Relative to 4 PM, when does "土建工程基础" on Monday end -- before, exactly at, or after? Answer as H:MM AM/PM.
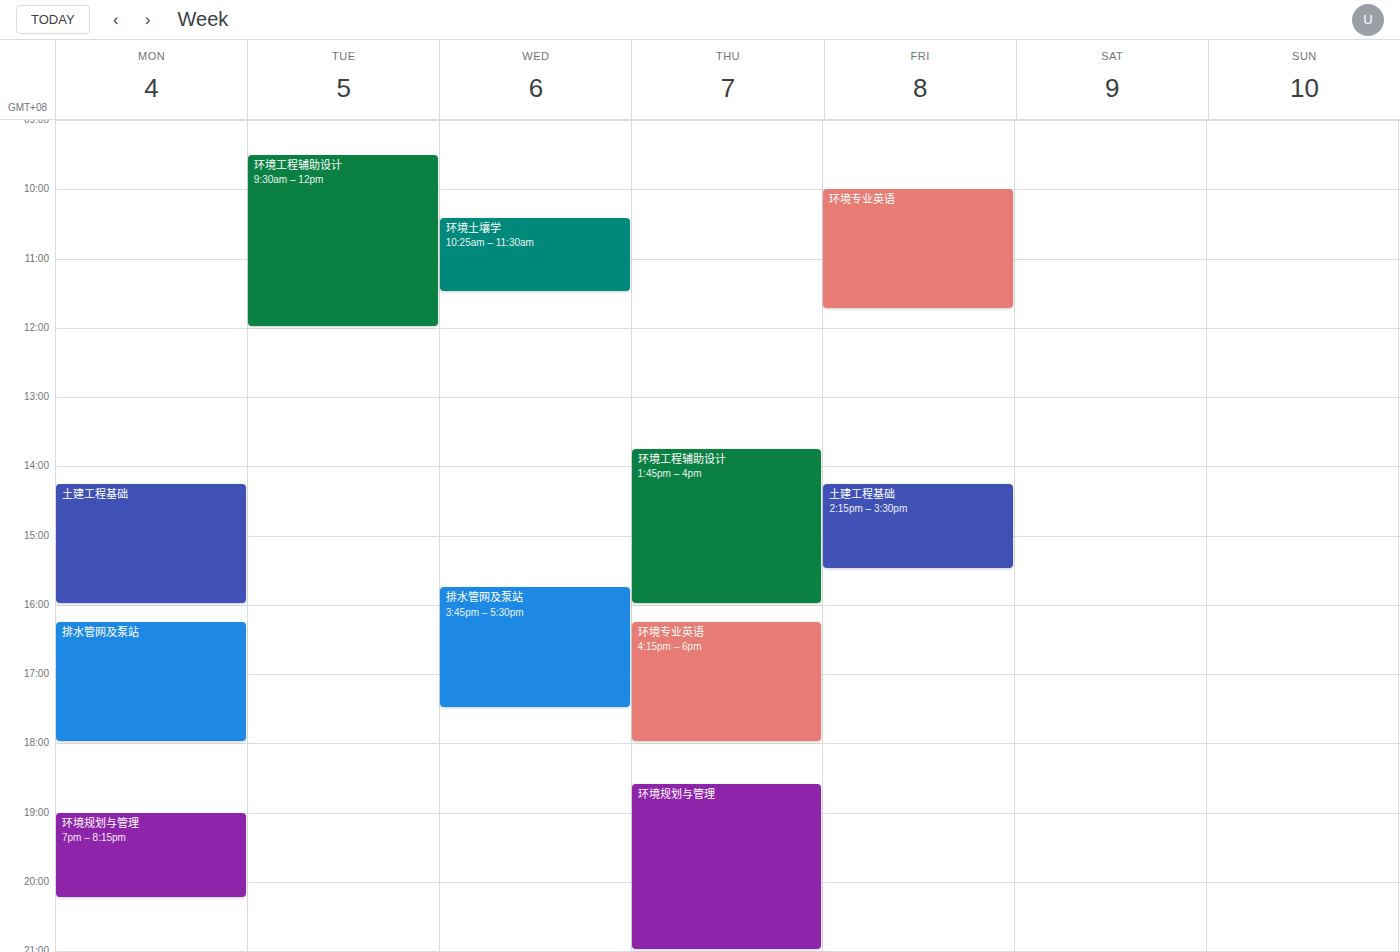
4:00 PM -- exactly at 4 PM, on the 4 PM line.